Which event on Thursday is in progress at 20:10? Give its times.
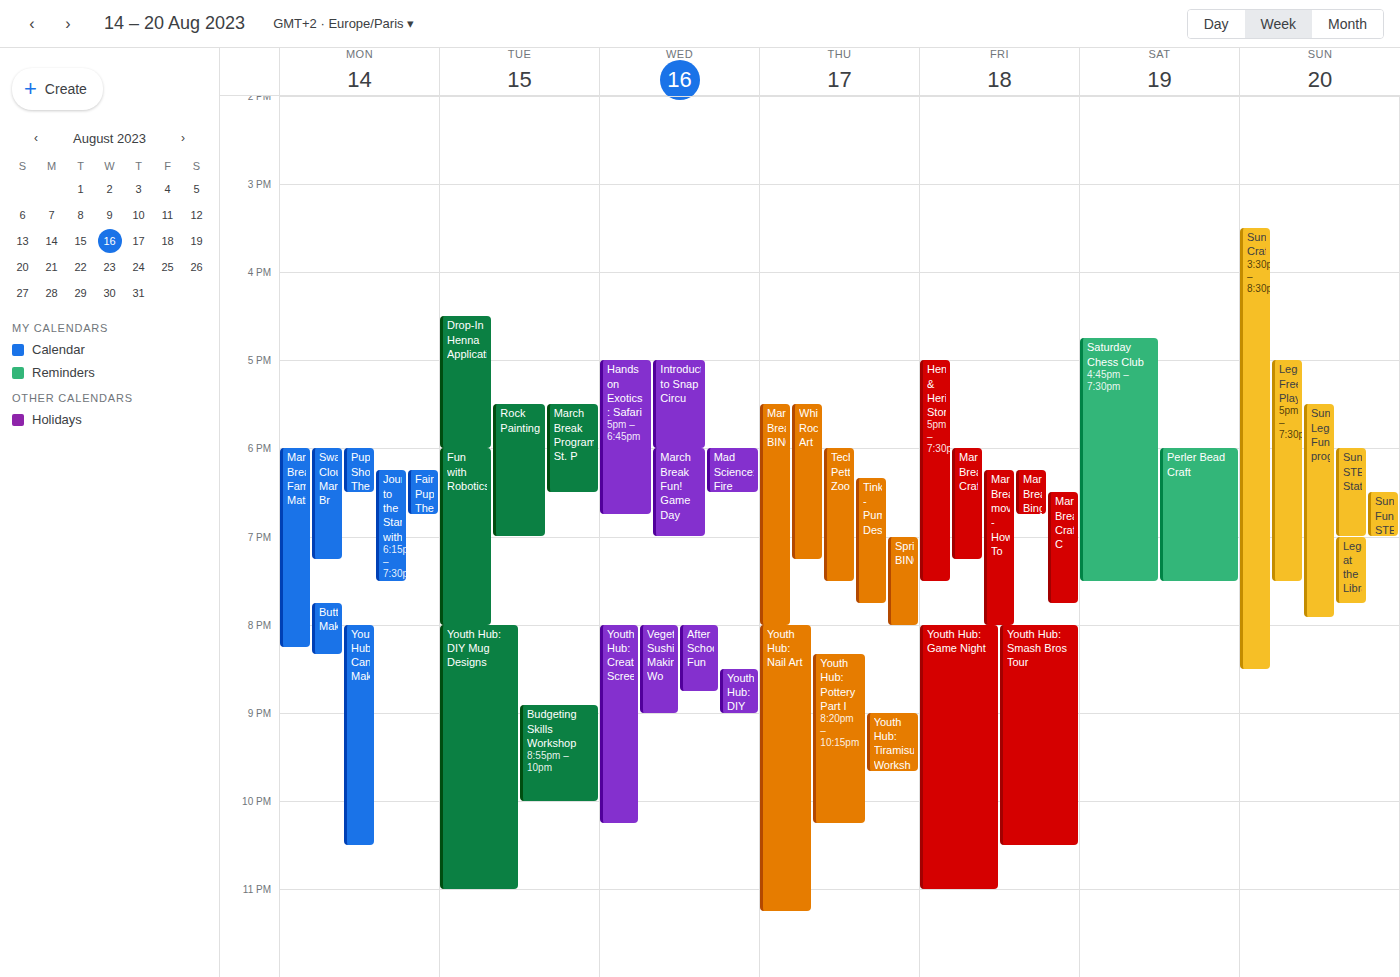
"Youth Hub: Nail Art", 20:00 to 23:15